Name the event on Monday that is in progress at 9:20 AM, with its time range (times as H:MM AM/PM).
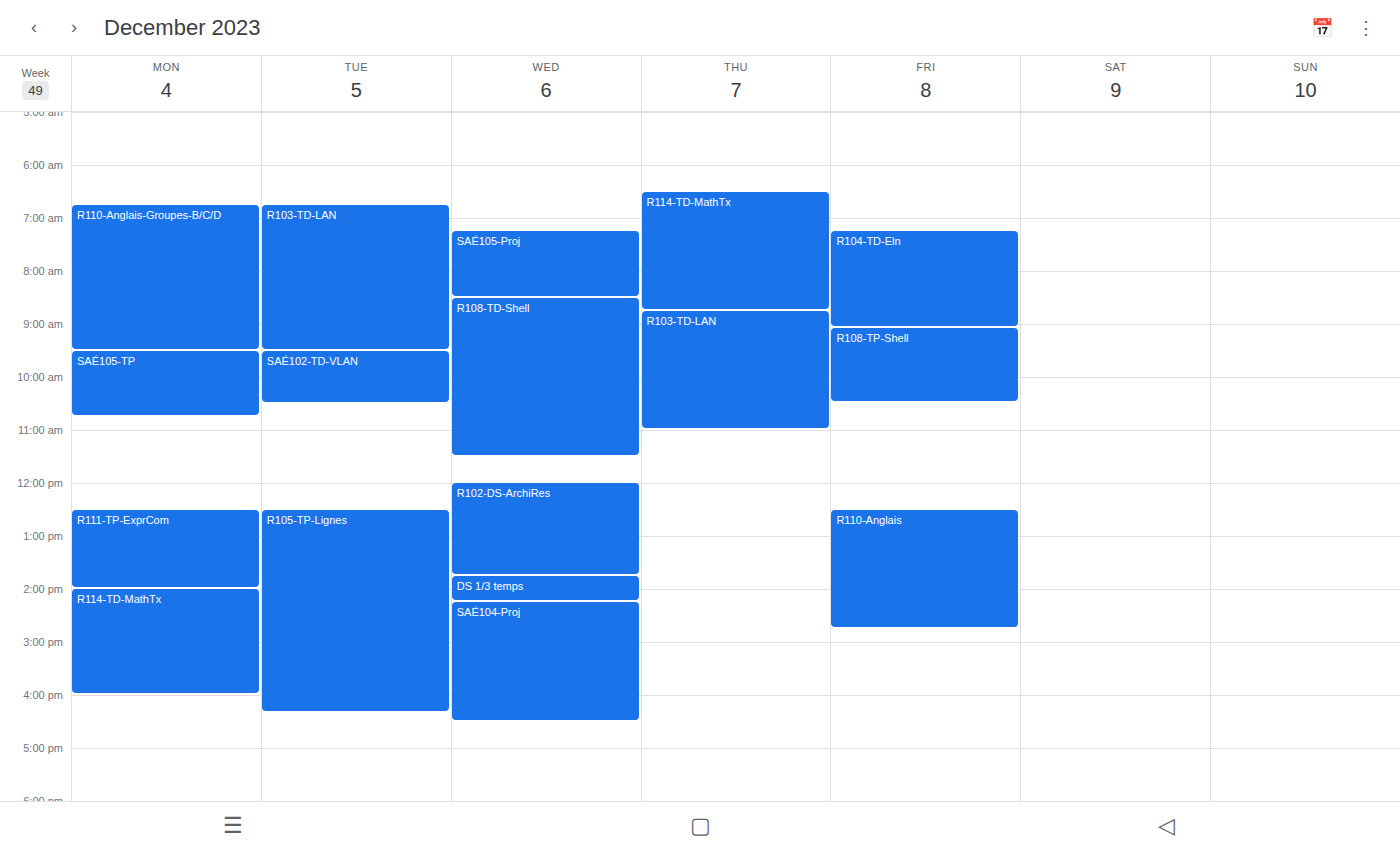
"R110-Anglais-Groupes-B/C/D", 6:45 AM to 9:30 AM